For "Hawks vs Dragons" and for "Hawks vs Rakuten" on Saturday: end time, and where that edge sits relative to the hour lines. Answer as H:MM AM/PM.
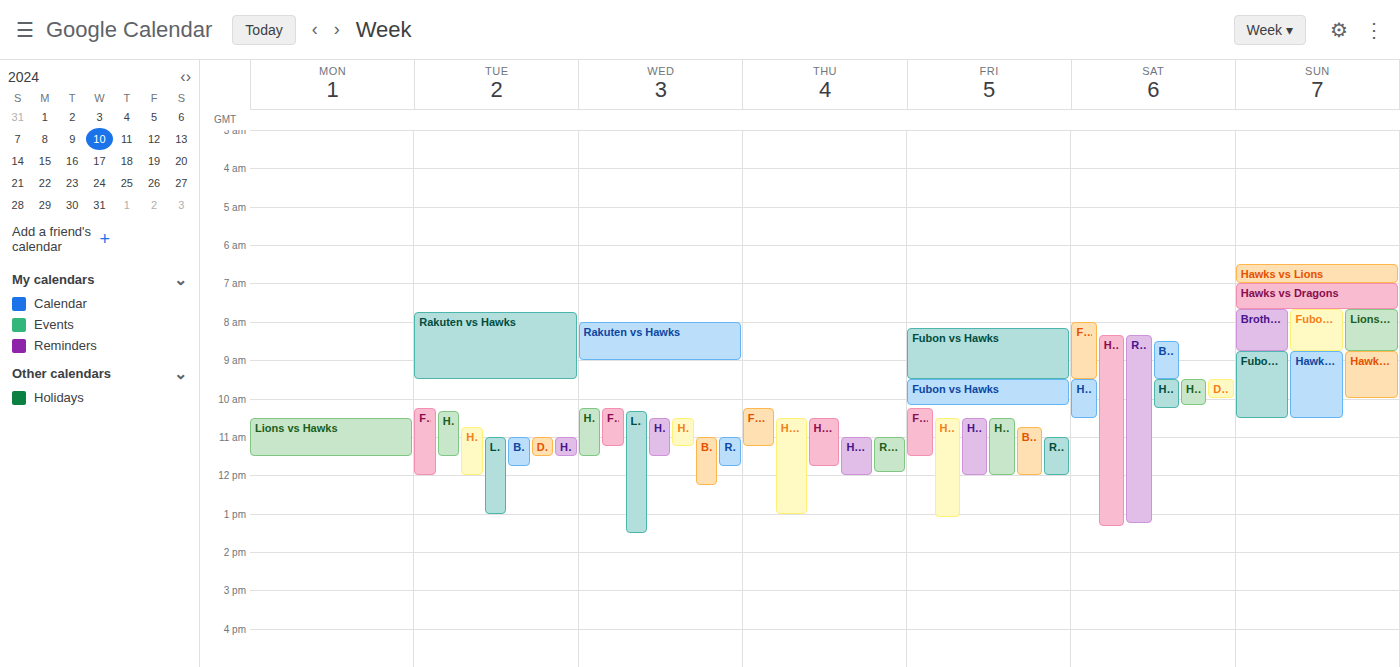
"Hawks vs Dragons": 10:15 AM, neither: a quarter of the way from the 10 AM line to the 11 AM line. "Hawks vs Rakuten": 10:30 AM, halfway between the 10 AM and 11 AM lines.